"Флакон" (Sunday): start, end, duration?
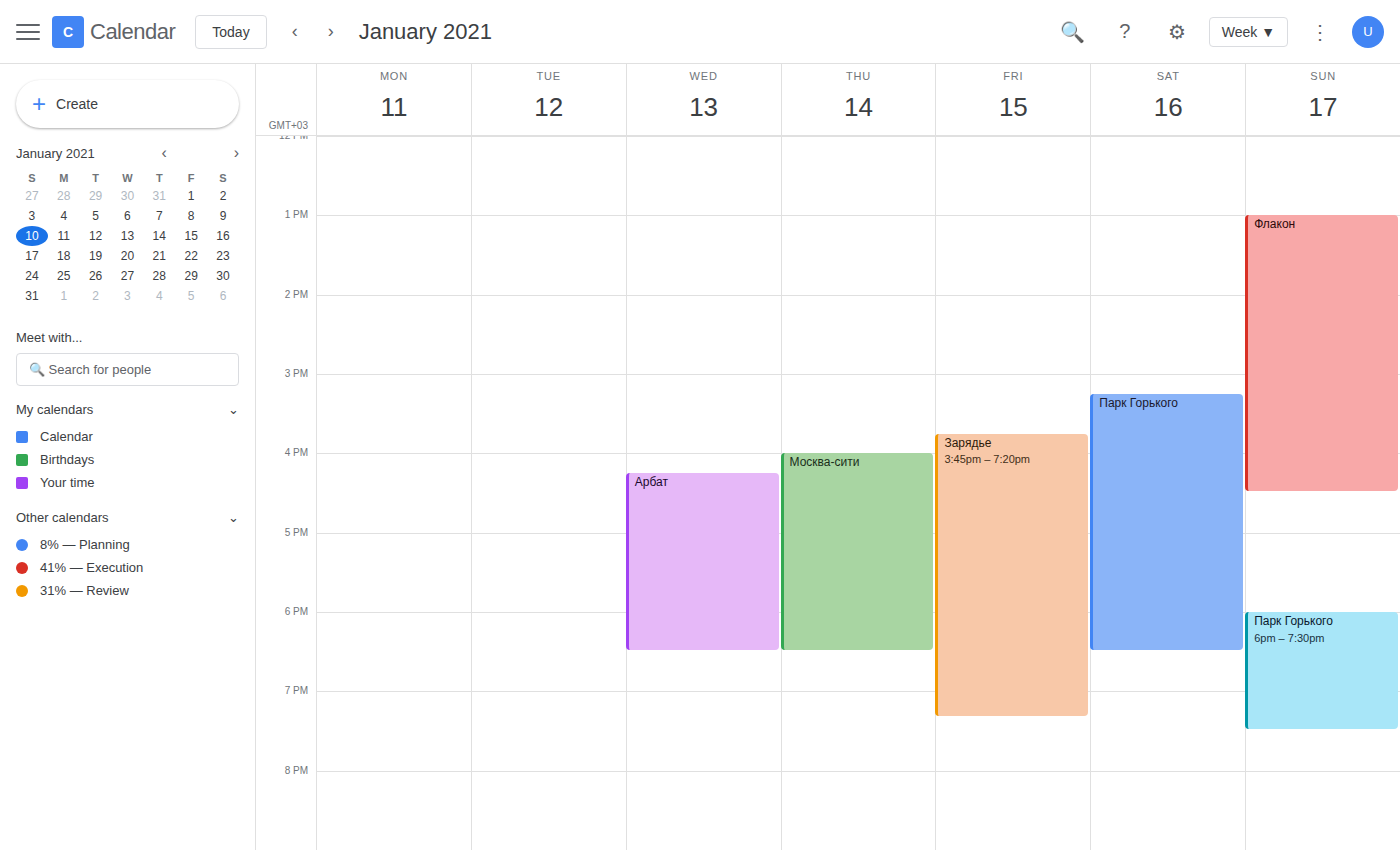
1:00 PM to 4:30 PM, 3 hours 30 minutes